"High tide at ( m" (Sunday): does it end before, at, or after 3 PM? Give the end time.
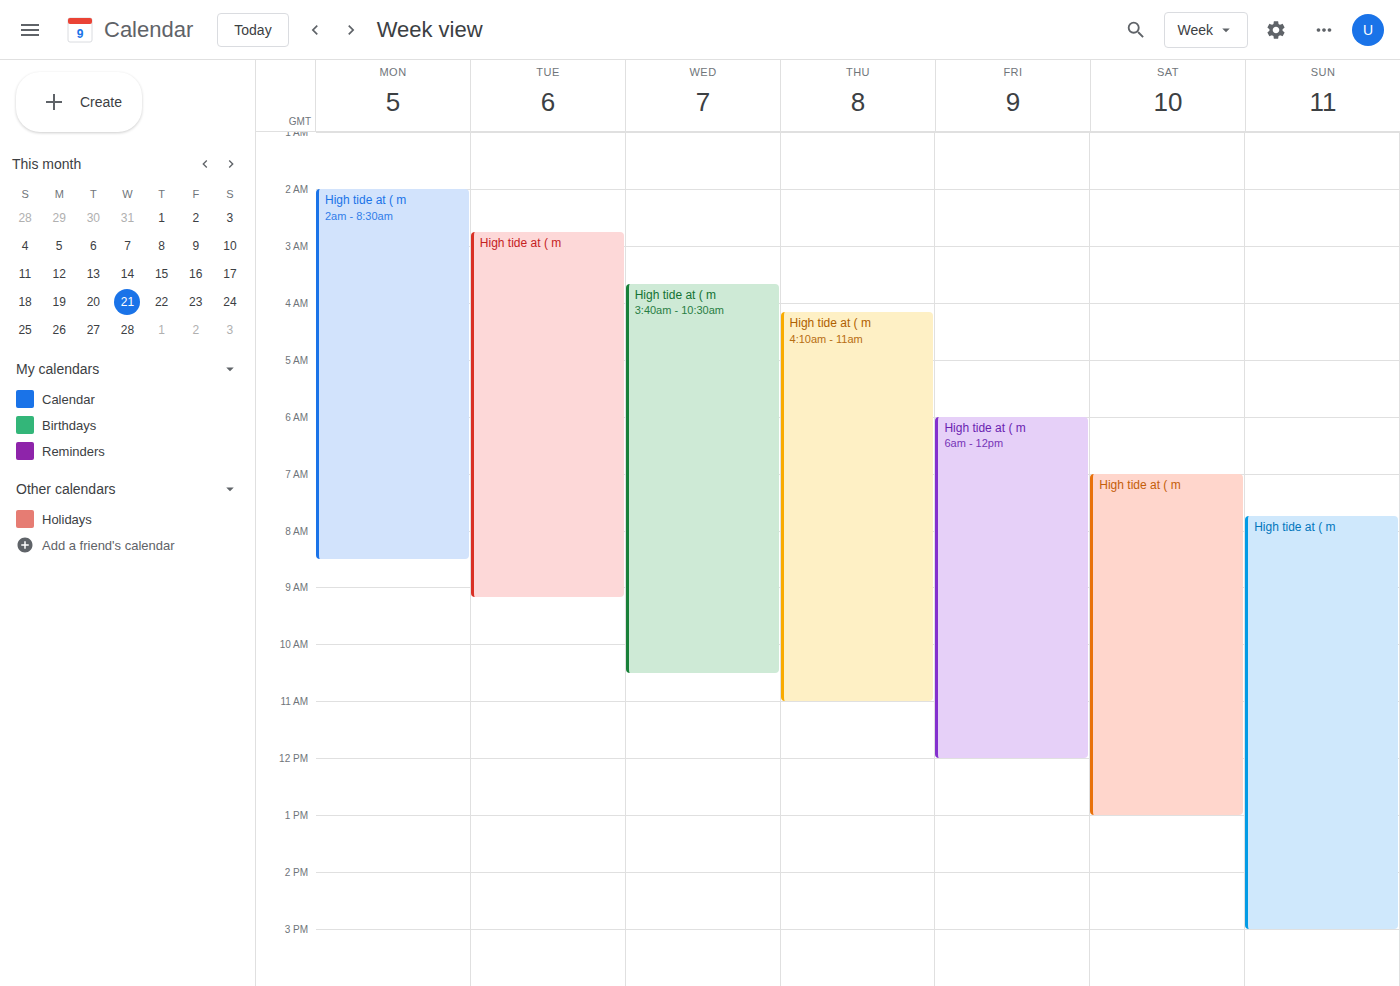
3:00 PM -- exactly at 3 PM, on the 3 PM line.